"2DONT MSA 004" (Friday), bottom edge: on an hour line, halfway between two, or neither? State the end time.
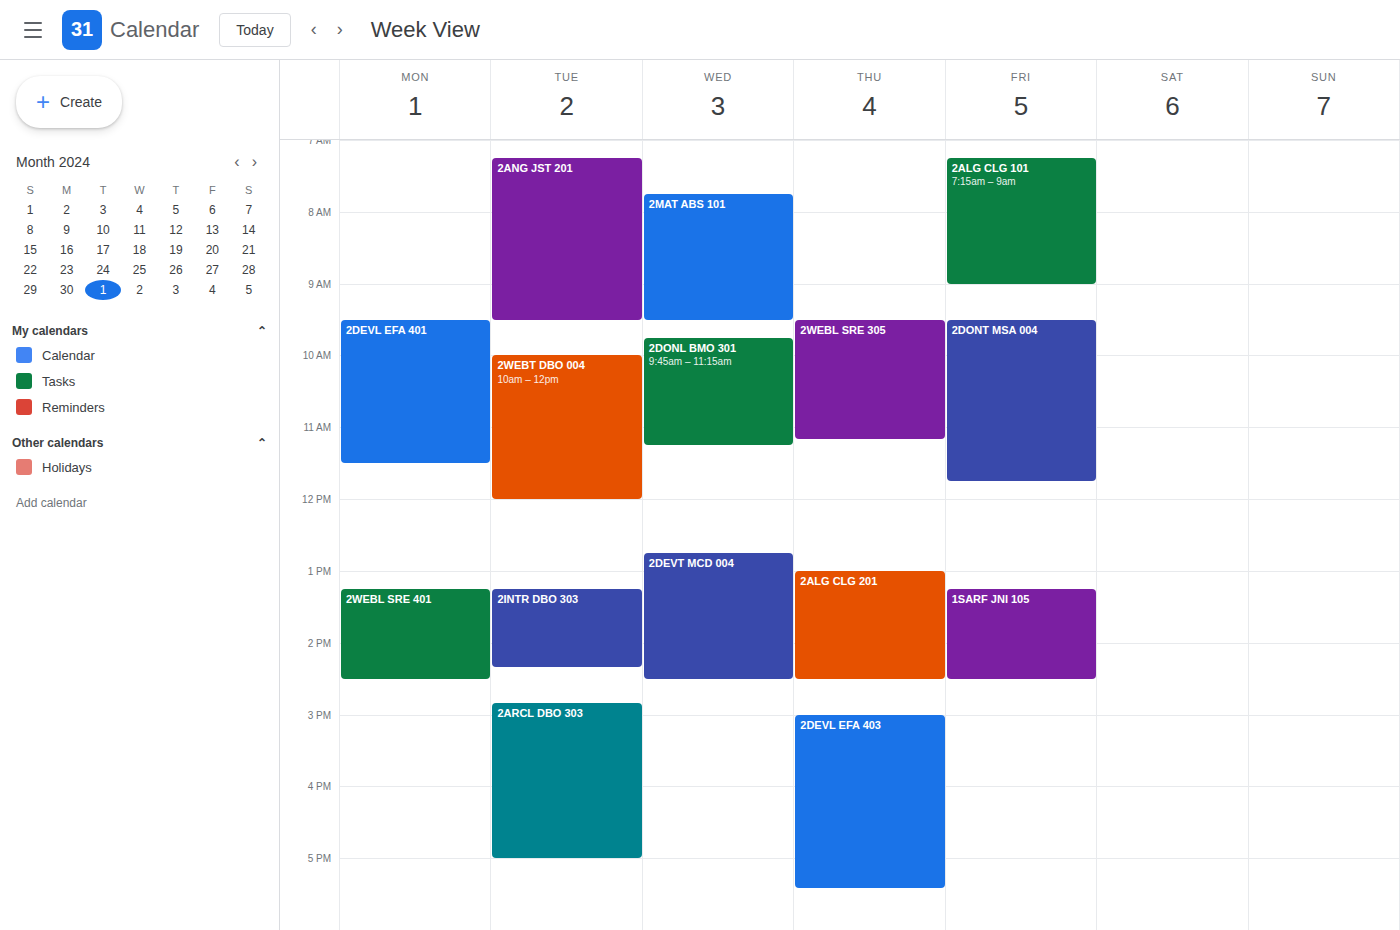
11:45 AM -- neither: three quarters of the way from the 11 AM line to the 12 PM line.